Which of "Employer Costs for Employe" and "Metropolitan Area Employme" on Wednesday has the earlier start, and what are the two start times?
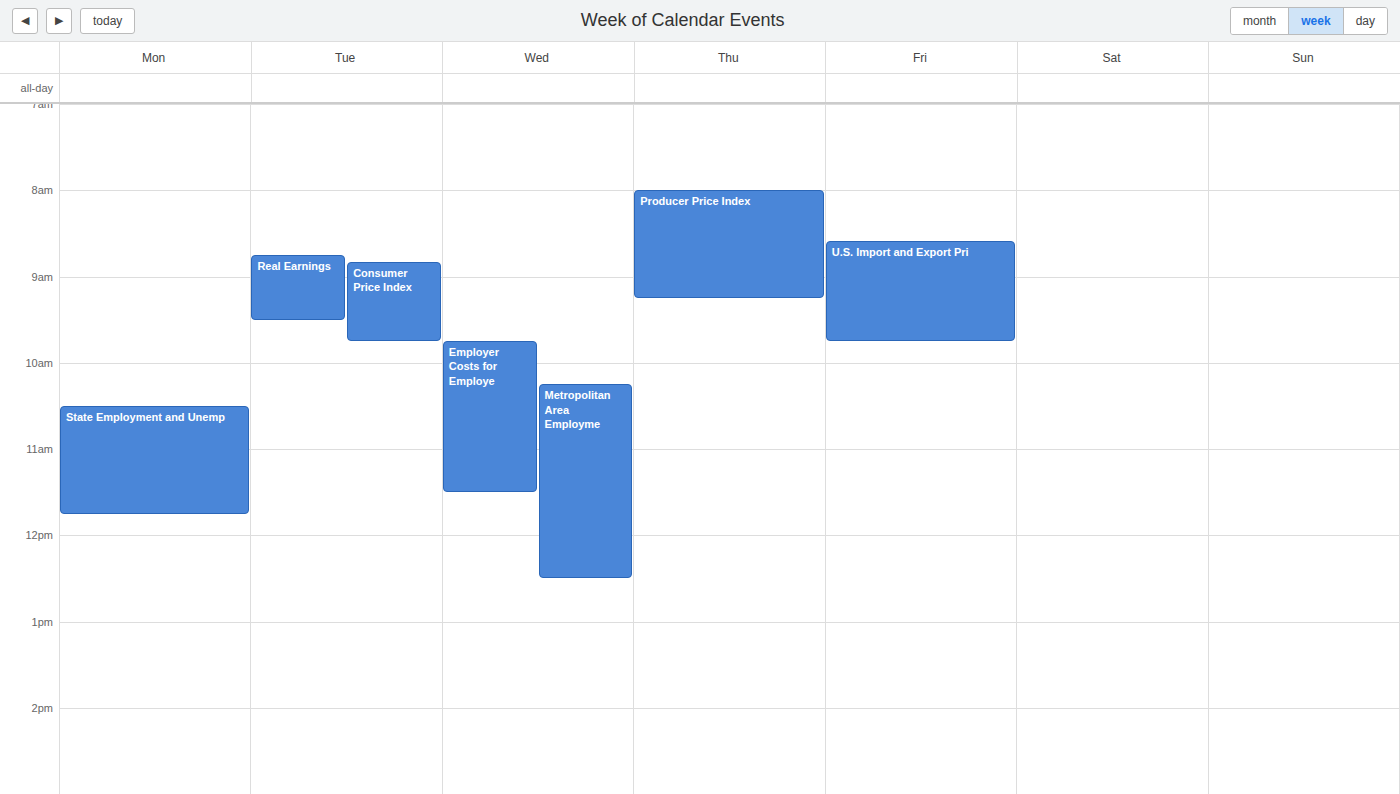
"Employer Costs for Employe" 09:45; "Metropolitan Area Employme" 10:15.